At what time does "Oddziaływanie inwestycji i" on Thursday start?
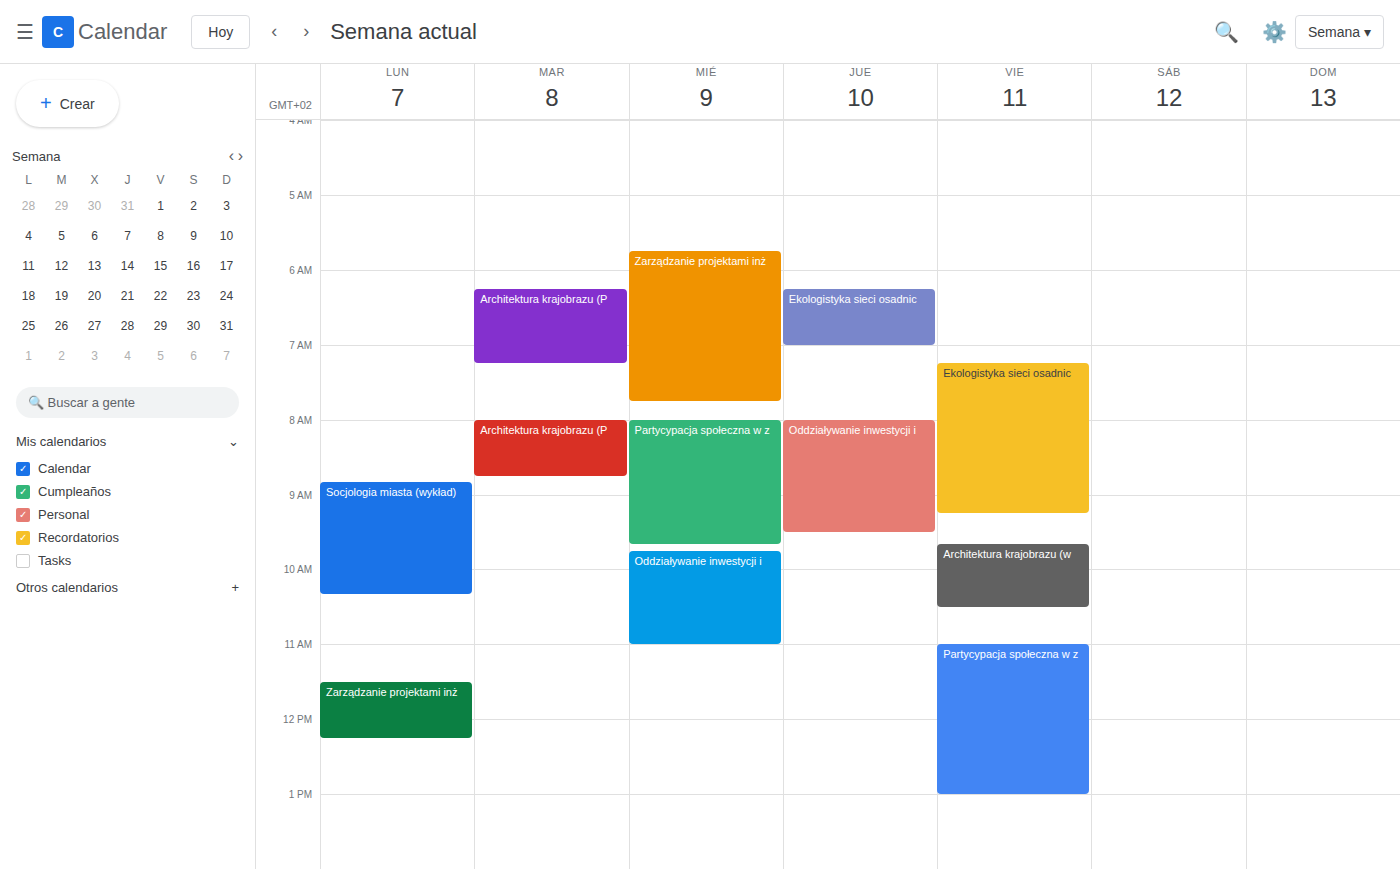
8:00 AM